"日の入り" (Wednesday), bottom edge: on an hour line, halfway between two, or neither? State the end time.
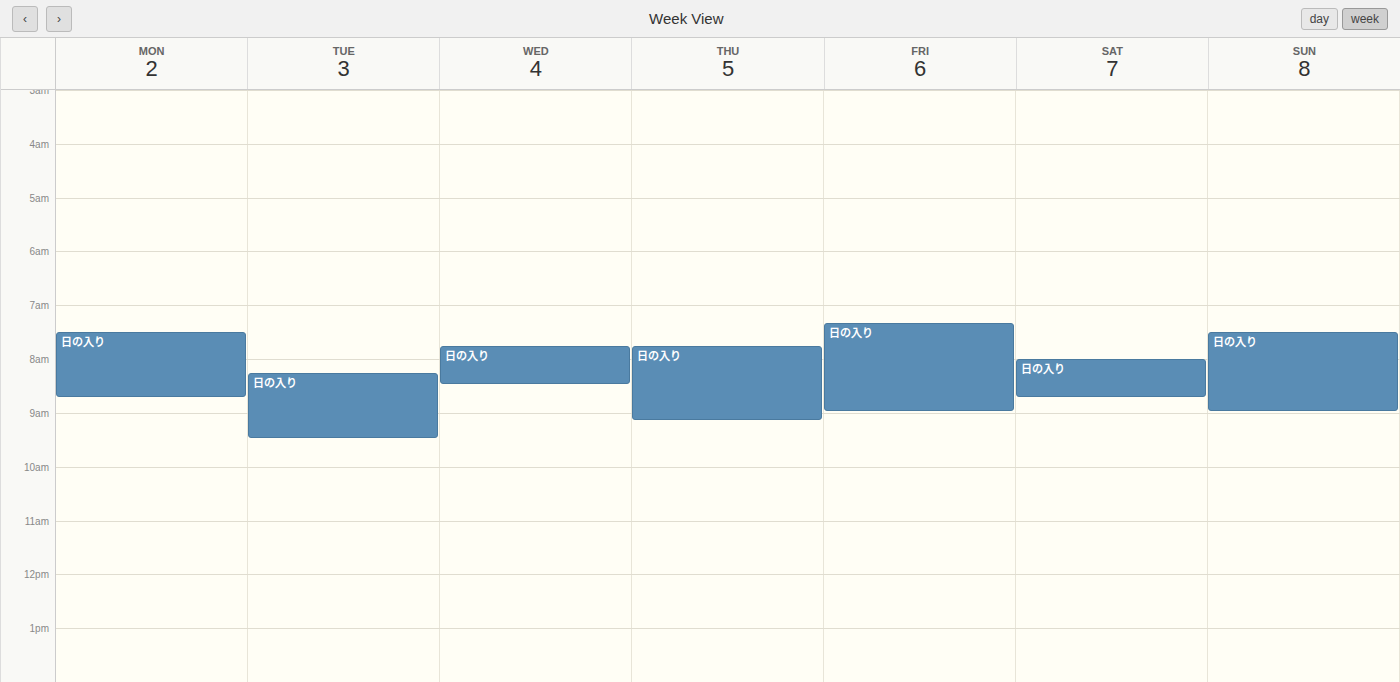
08:30 -- halfway between the 08:00 and 09:00 lines.